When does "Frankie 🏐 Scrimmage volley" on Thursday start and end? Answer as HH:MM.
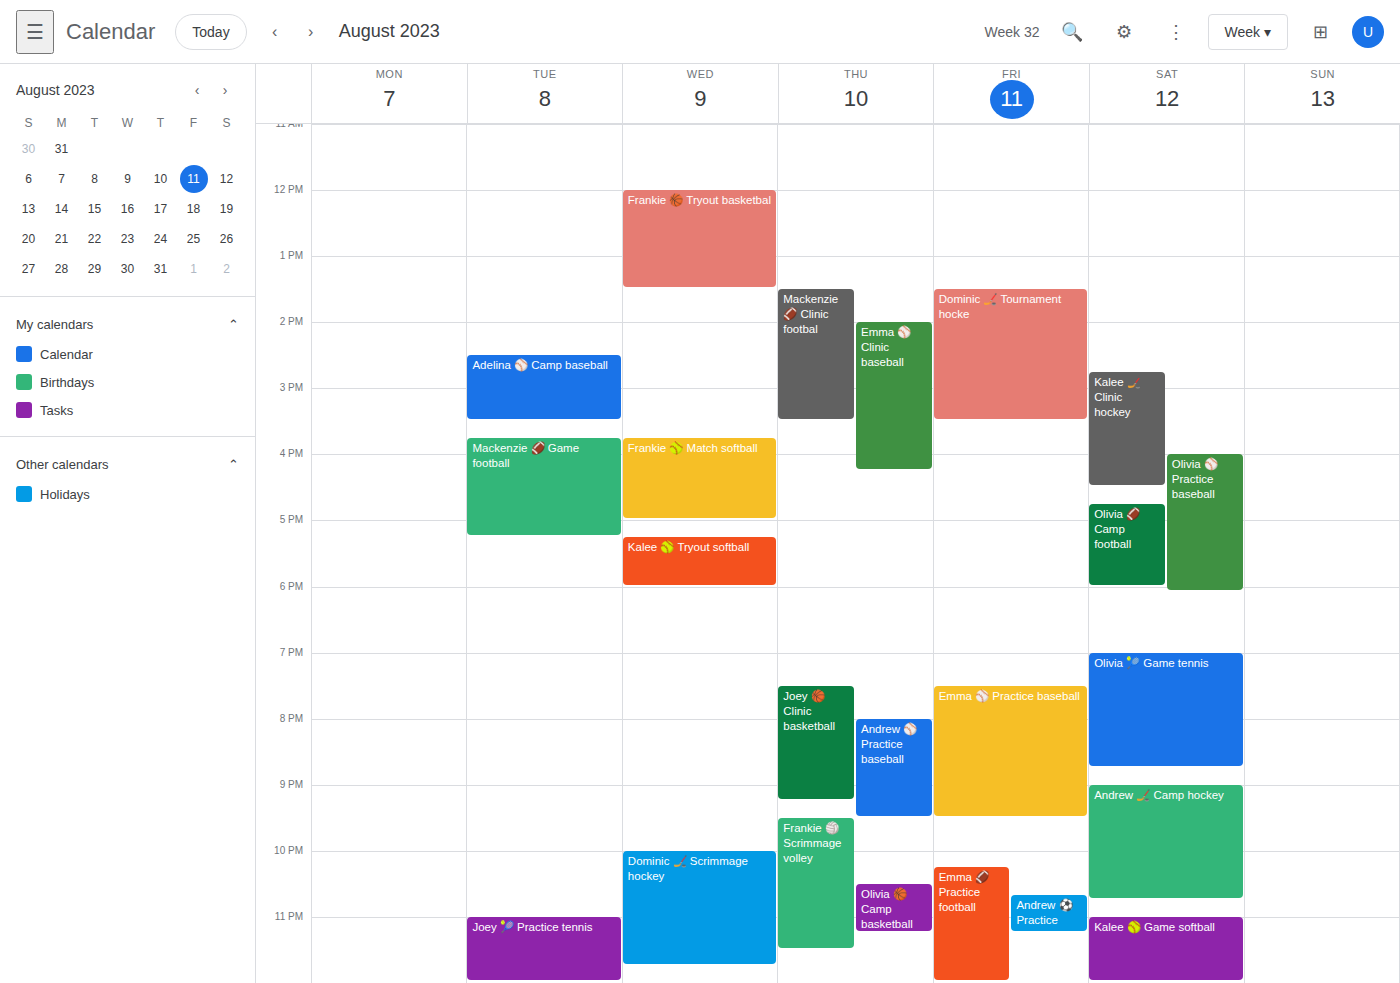
21:30 to 23:30